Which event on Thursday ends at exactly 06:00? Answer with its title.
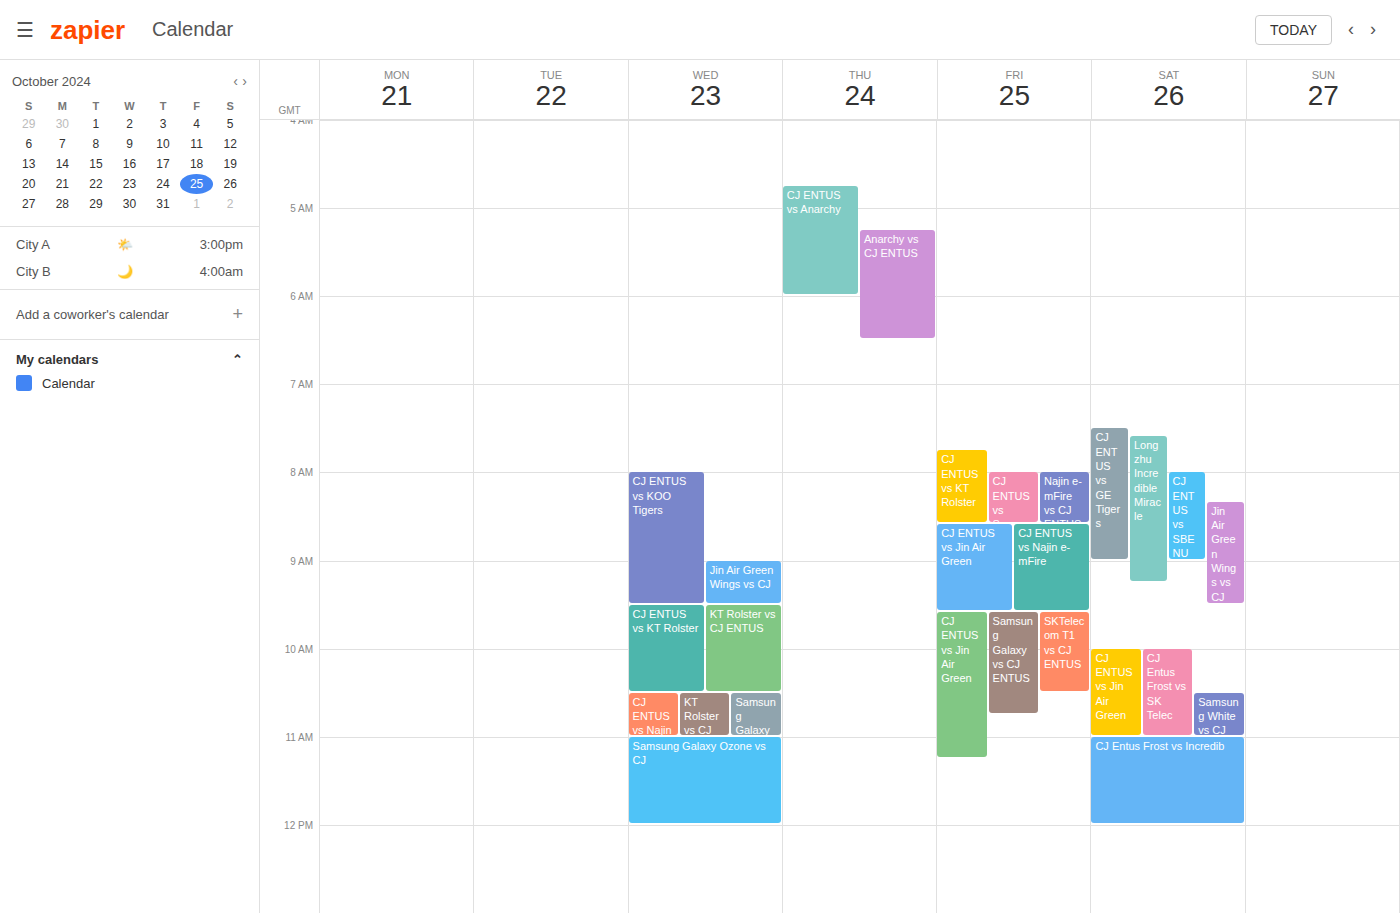
"CJ ENTUS vs Anarchy"